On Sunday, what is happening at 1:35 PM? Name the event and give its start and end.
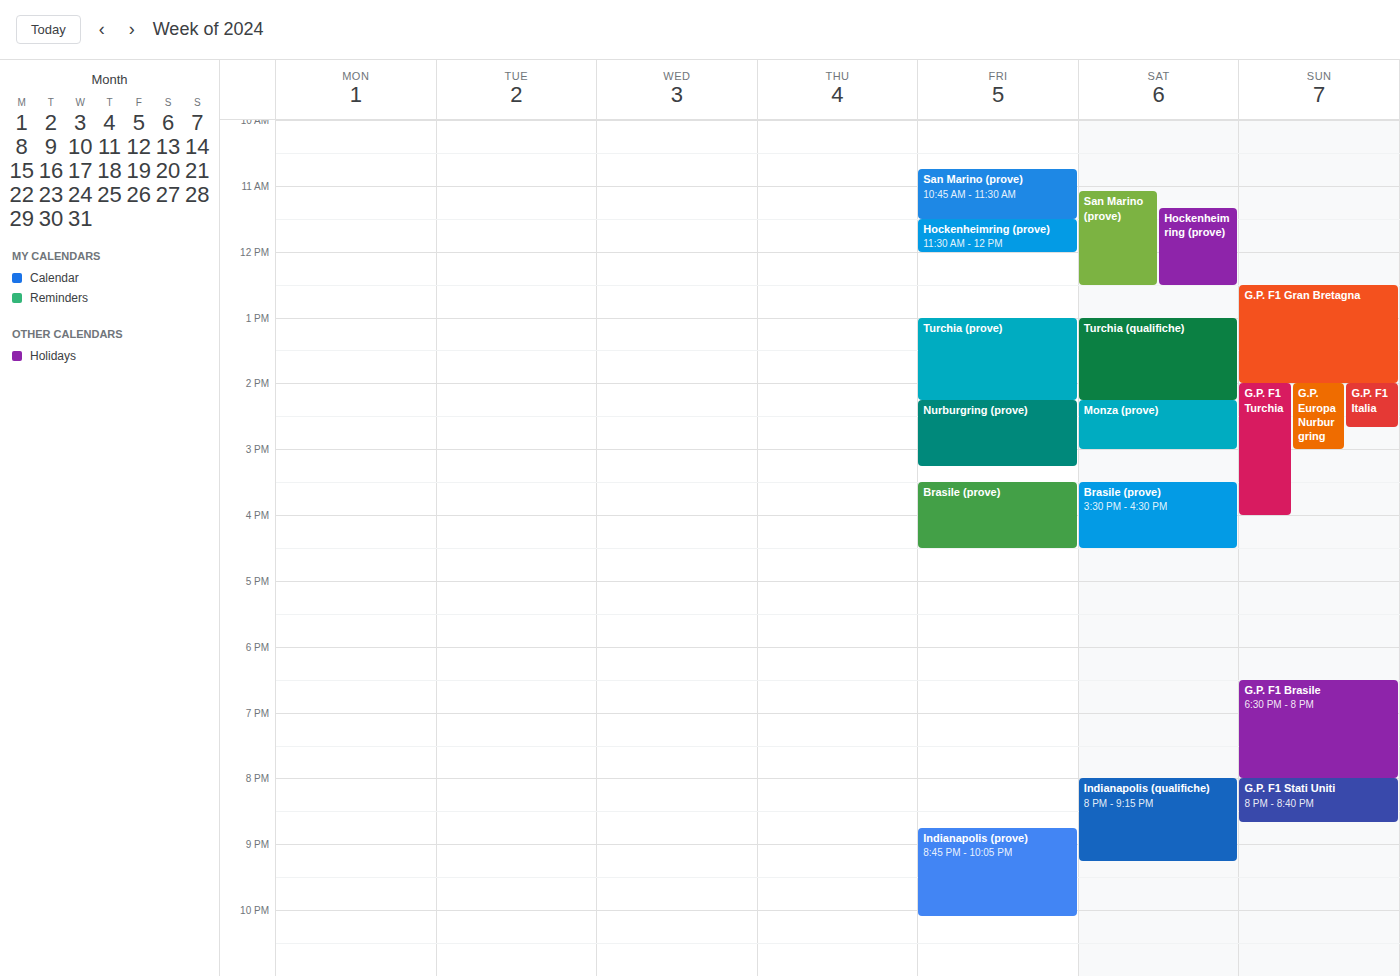
"G.P. F1 Gran Bretagna", 12:30 PM to 2:00 PM